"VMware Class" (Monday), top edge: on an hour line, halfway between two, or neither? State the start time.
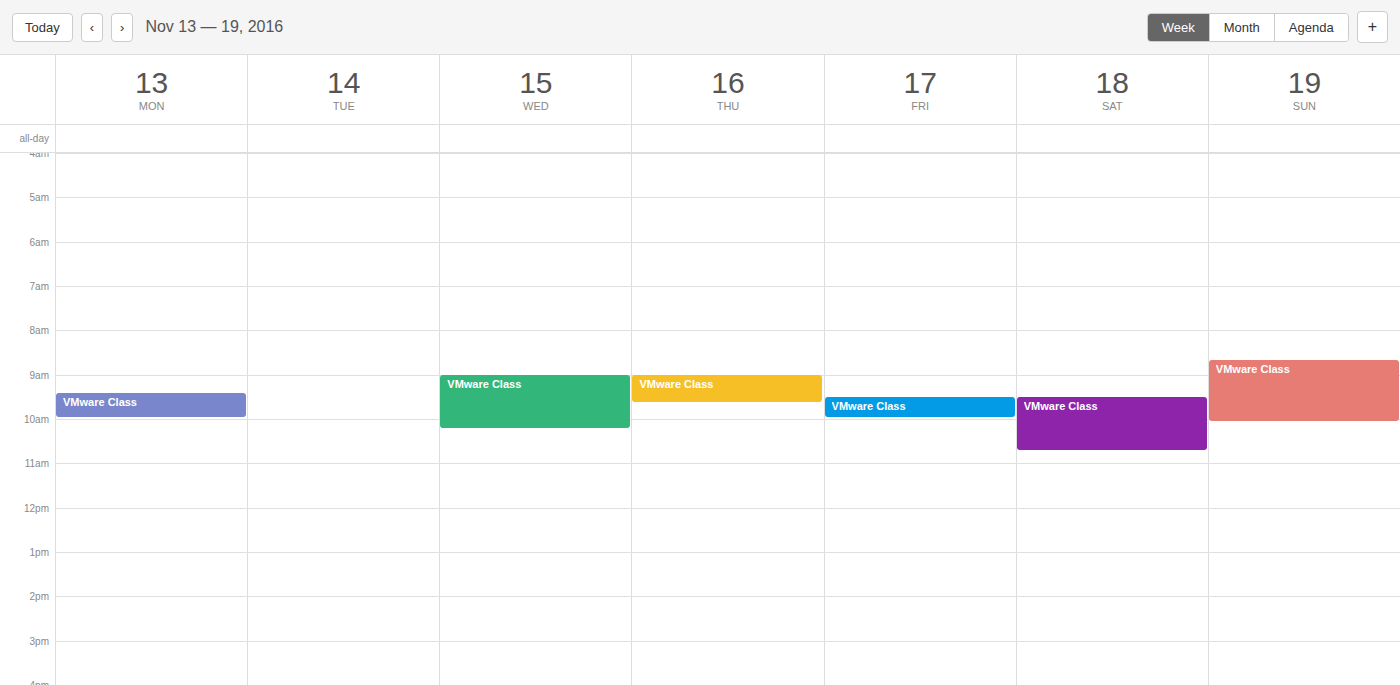
09:25 -- neither: 25 minutes below the 09:00 line and 35 minutes above the 10:00 line.